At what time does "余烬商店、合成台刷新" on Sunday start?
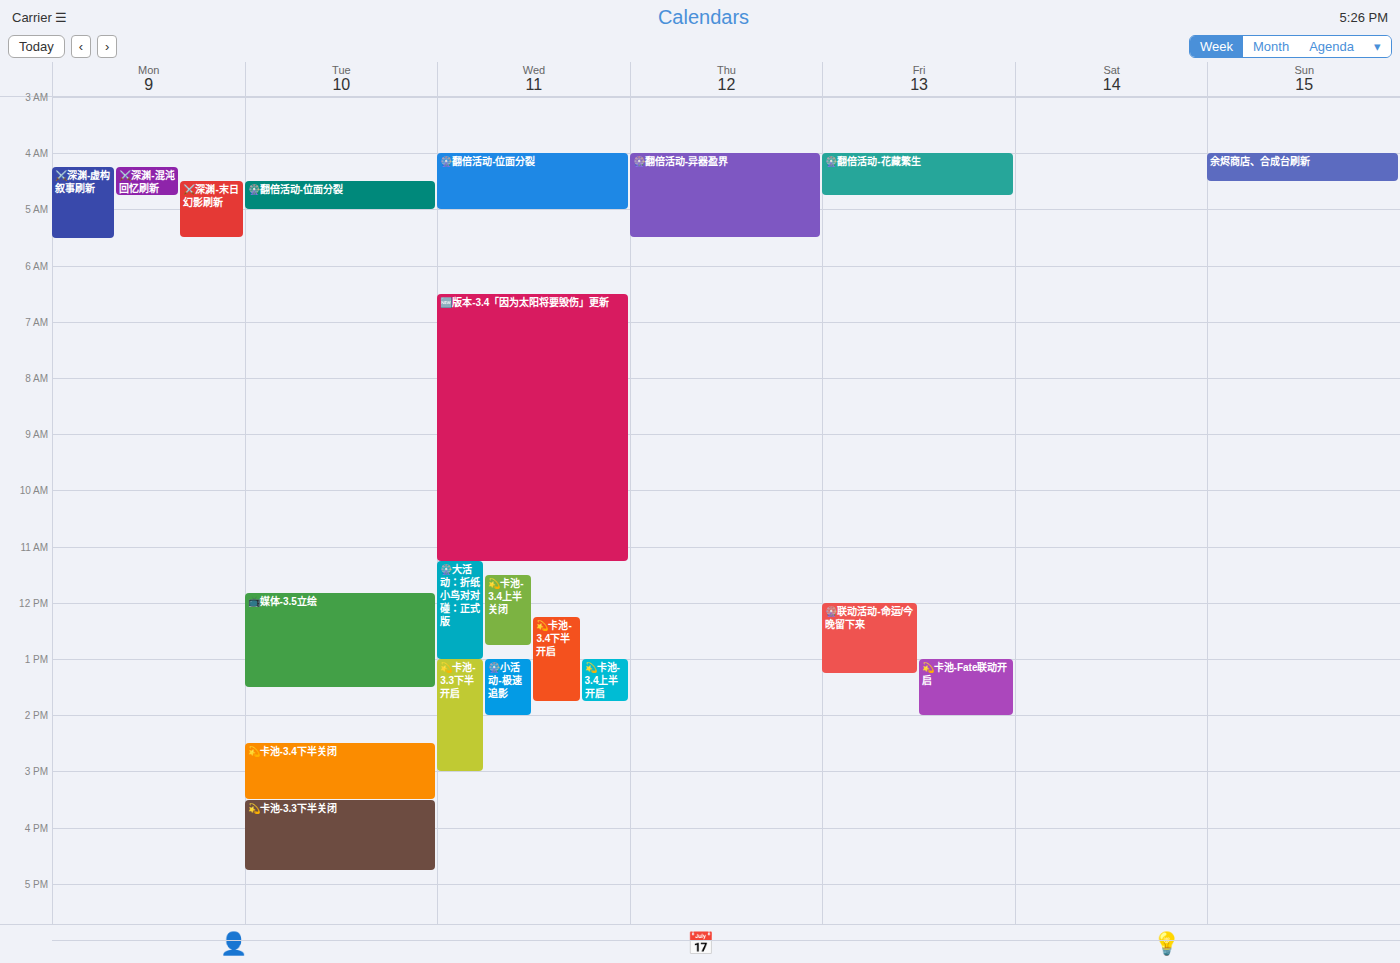
4:00 AM